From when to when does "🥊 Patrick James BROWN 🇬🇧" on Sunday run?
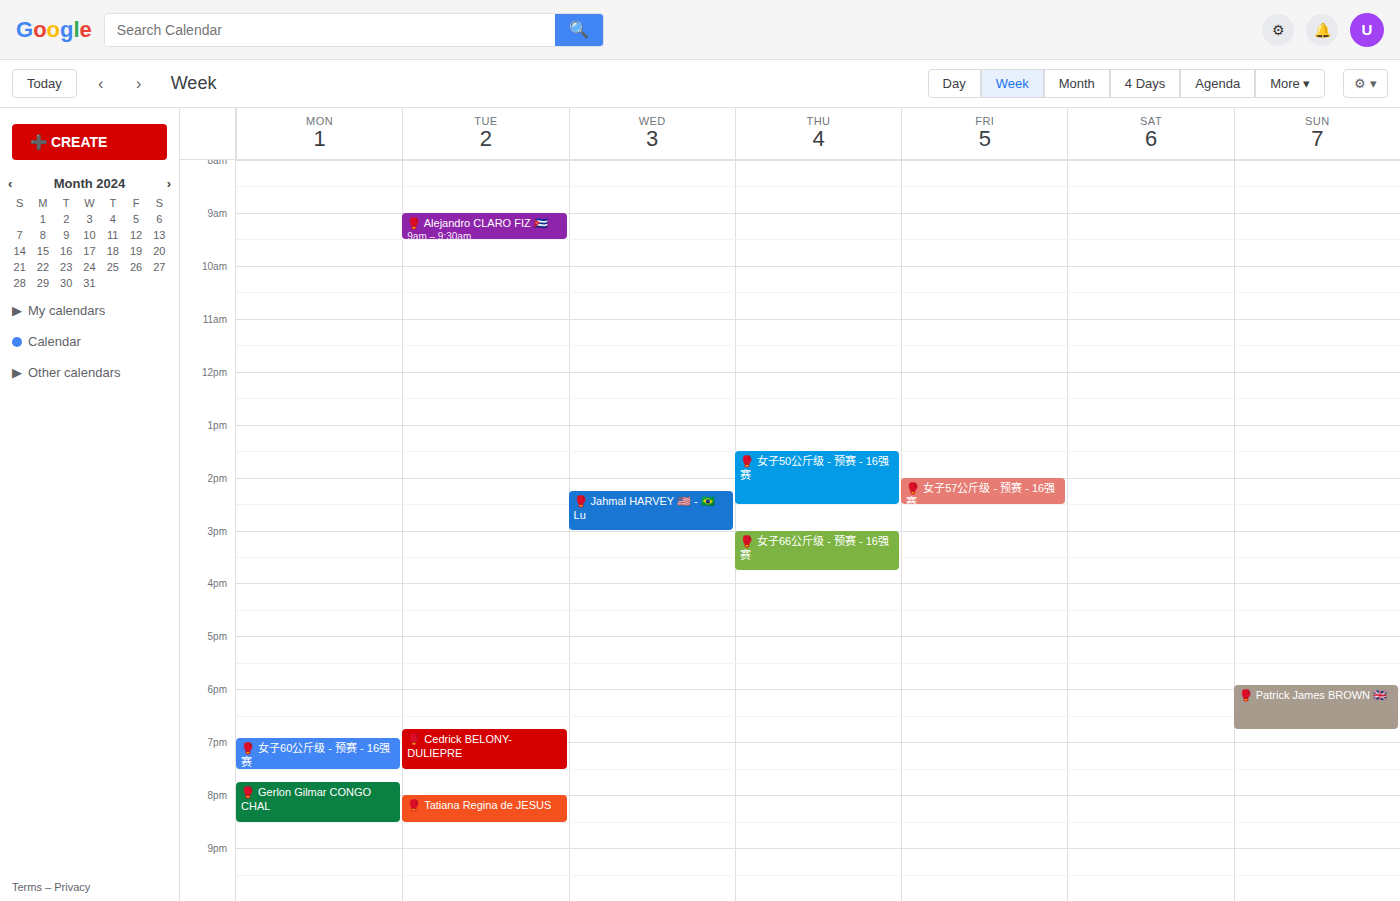
5:55 PM to 6:45 PM